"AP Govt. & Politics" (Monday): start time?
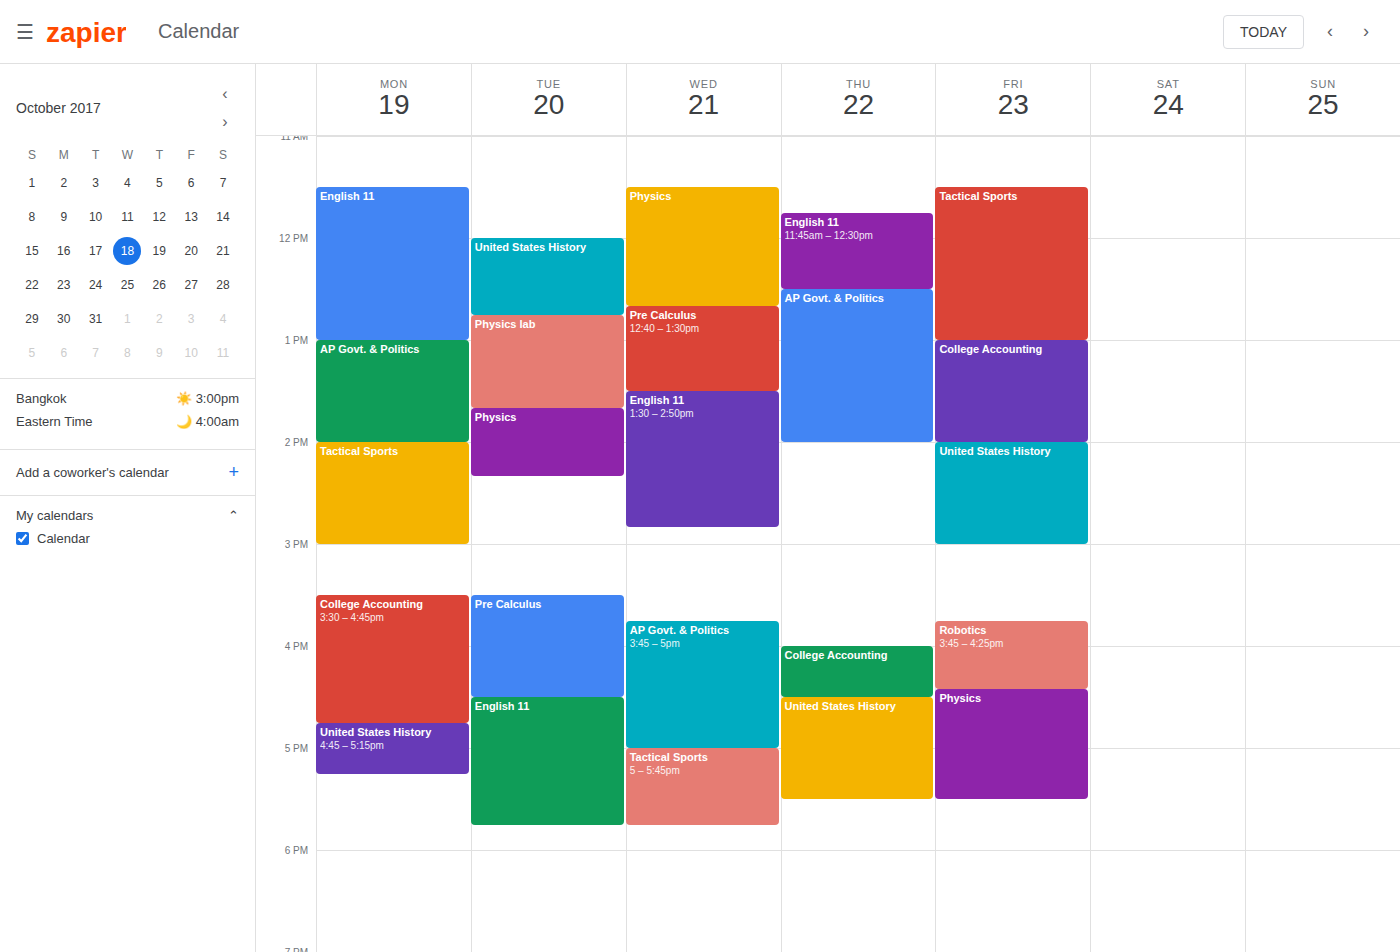
1:00 PM